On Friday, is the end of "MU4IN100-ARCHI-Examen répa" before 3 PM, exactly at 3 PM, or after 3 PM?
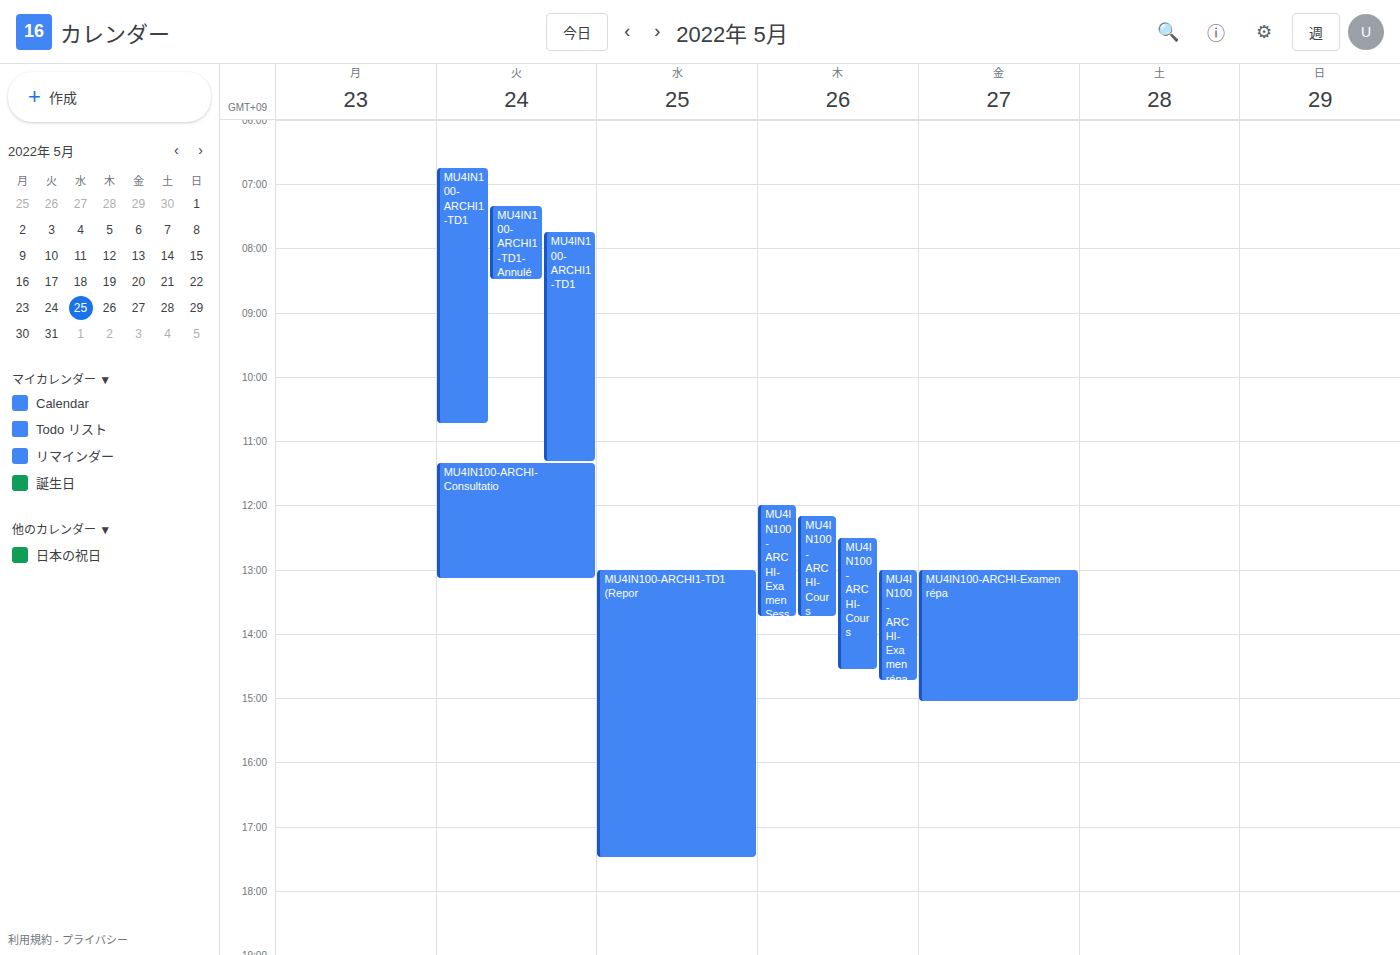
3:05 PM -- after 3 PM, 5 minutes below the 3 PM line.